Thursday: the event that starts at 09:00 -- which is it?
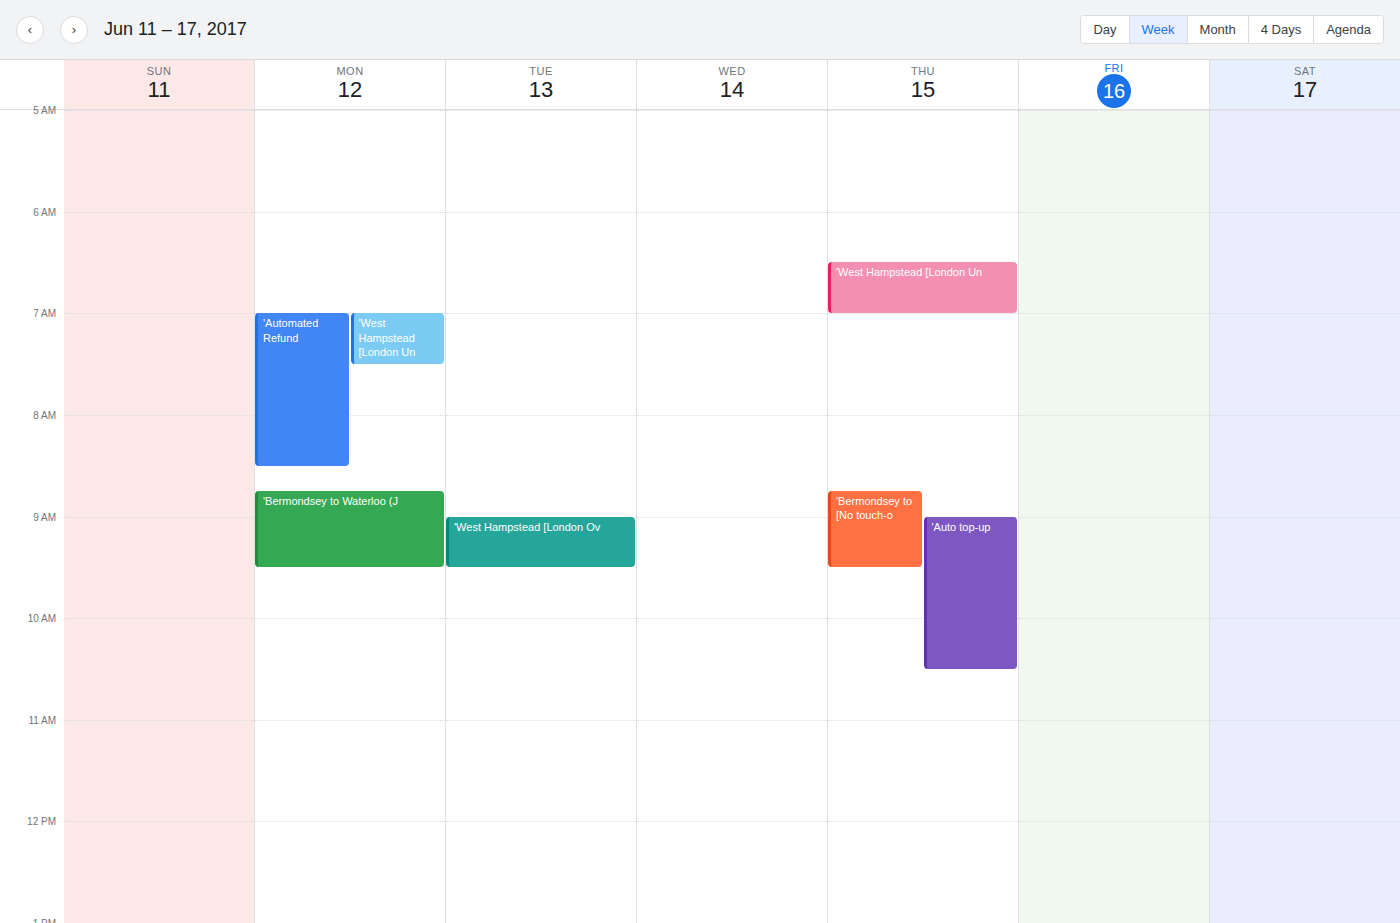
"'Auto top-up"